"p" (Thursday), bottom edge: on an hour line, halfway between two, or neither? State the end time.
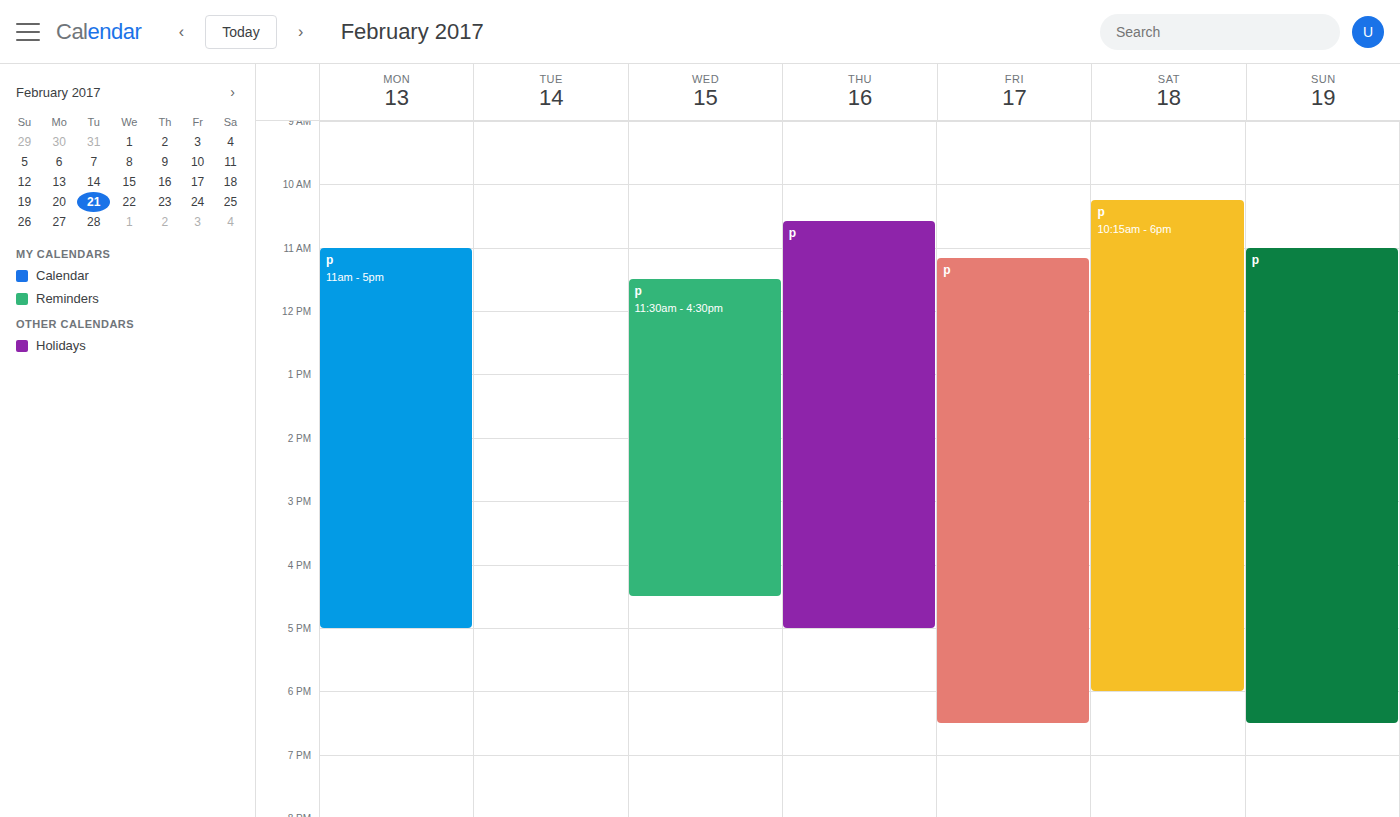
5:00 PM -- exactly on the 5 PM line.